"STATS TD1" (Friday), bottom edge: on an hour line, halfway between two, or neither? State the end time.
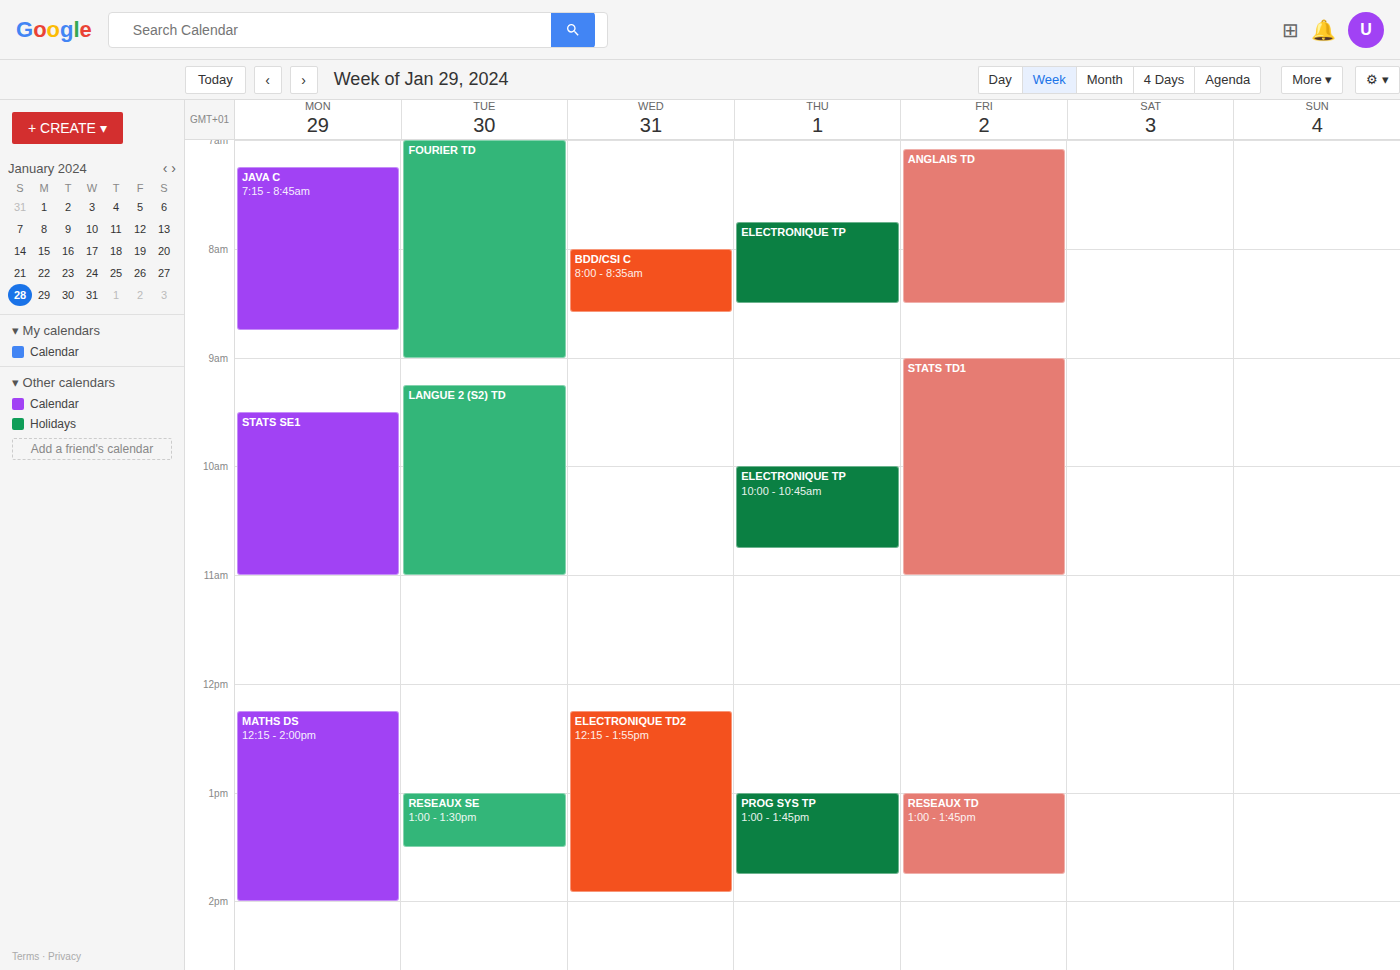
11:00 AM -- exactly on the 11 AM line.